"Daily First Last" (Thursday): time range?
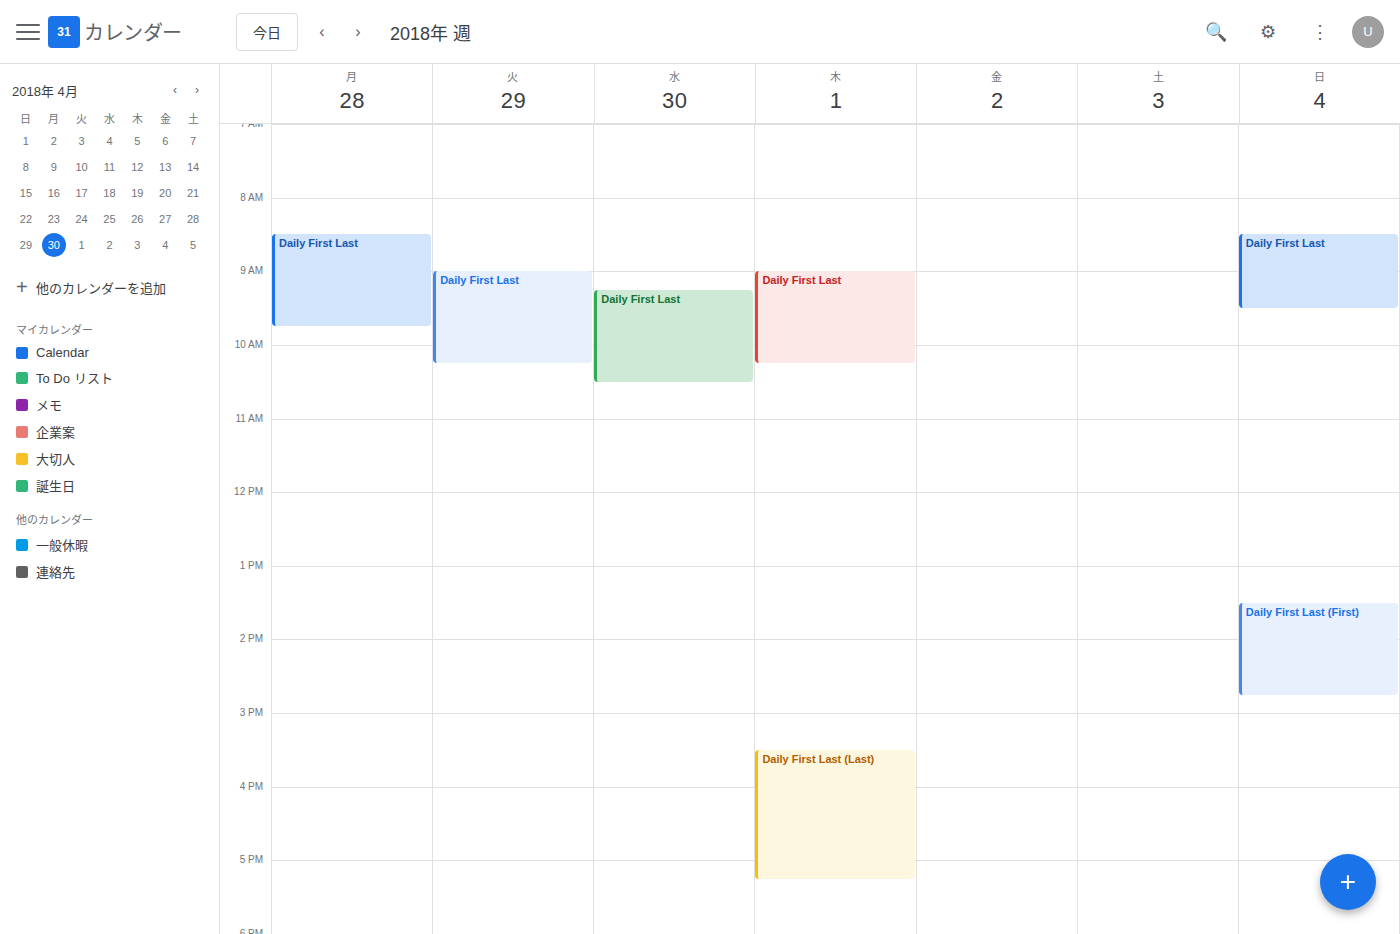
9:00 AM to 10:15 AM